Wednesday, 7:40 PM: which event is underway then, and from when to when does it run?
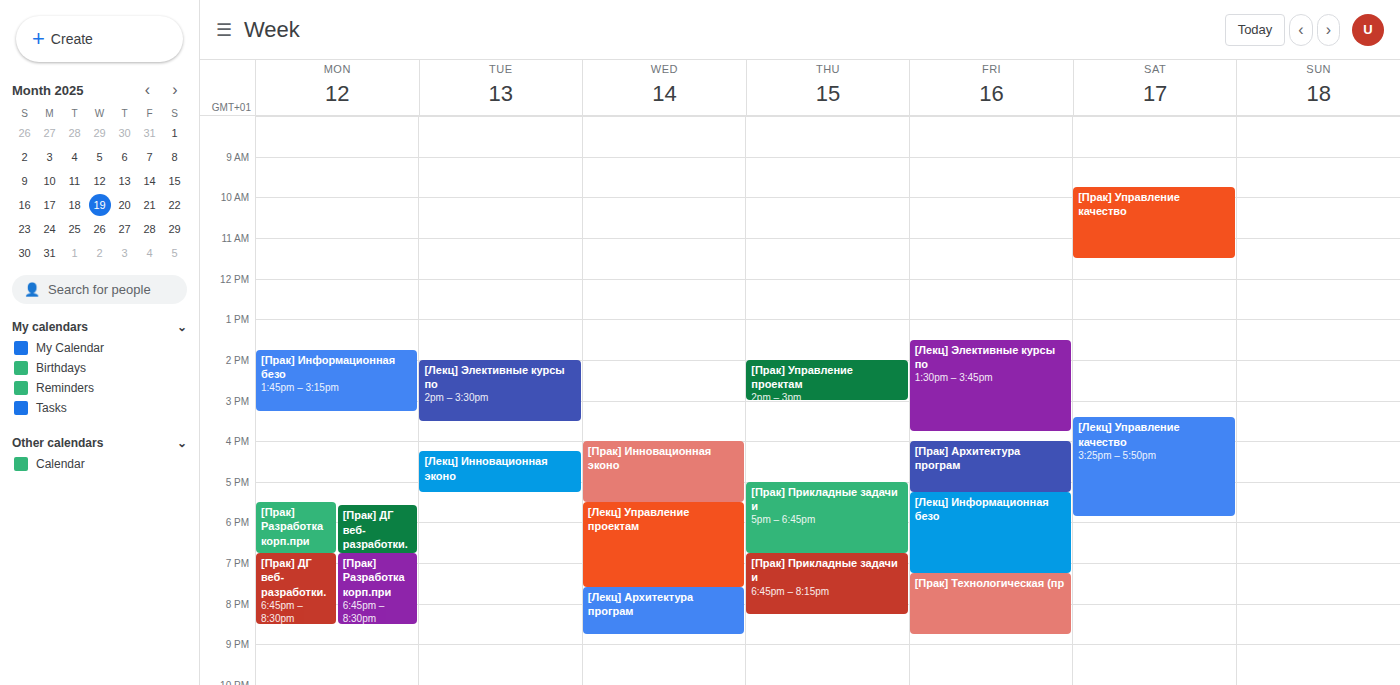
"[Лекц] Архитектура програм", 7:35 PM to 8:45 PM